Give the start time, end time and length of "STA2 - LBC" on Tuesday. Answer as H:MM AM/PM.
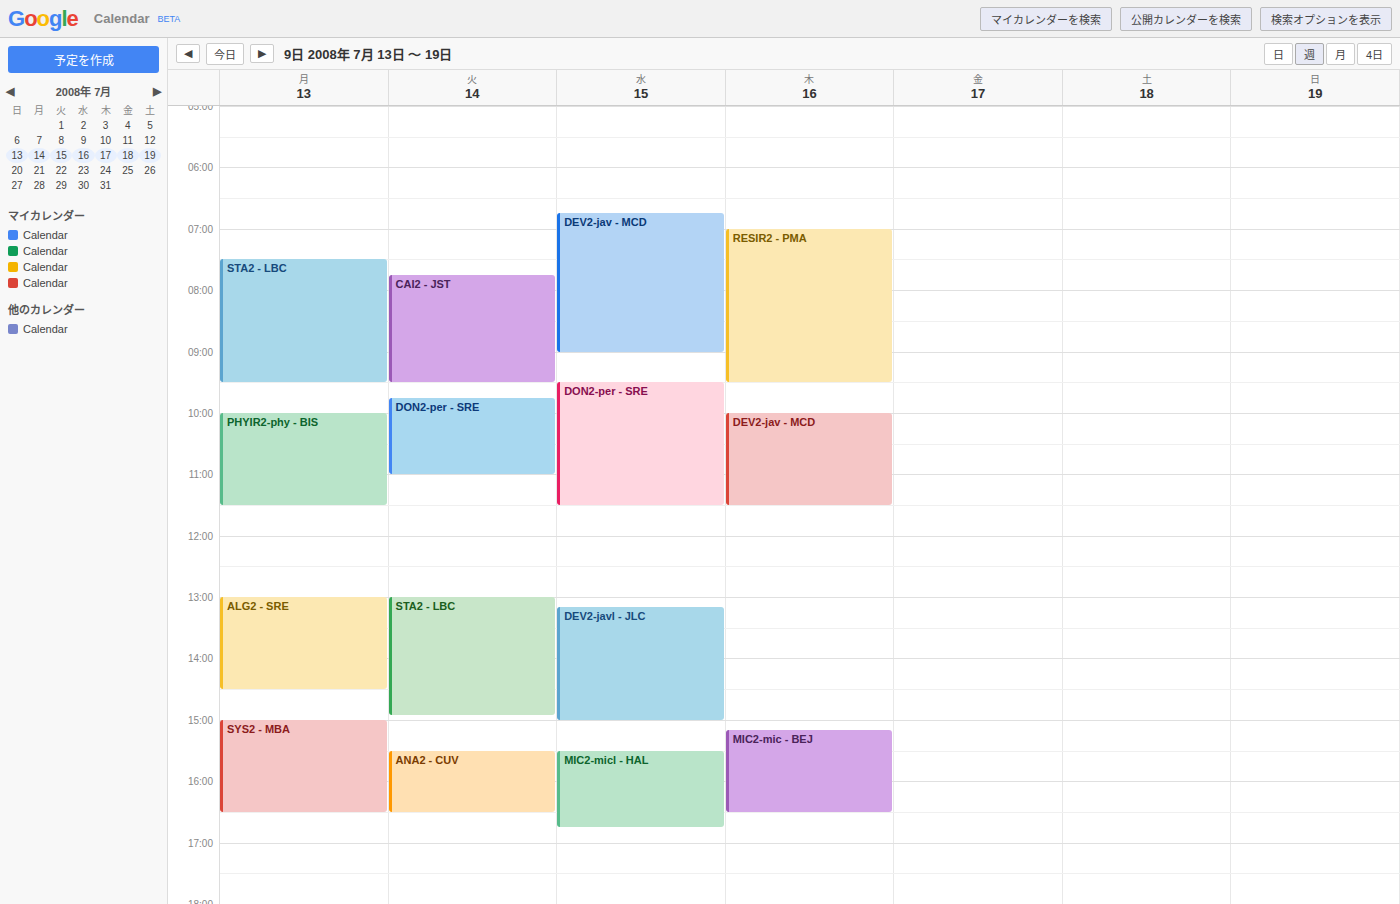
1:00 PM to 2:55 PM, 1 hour 55 minutes